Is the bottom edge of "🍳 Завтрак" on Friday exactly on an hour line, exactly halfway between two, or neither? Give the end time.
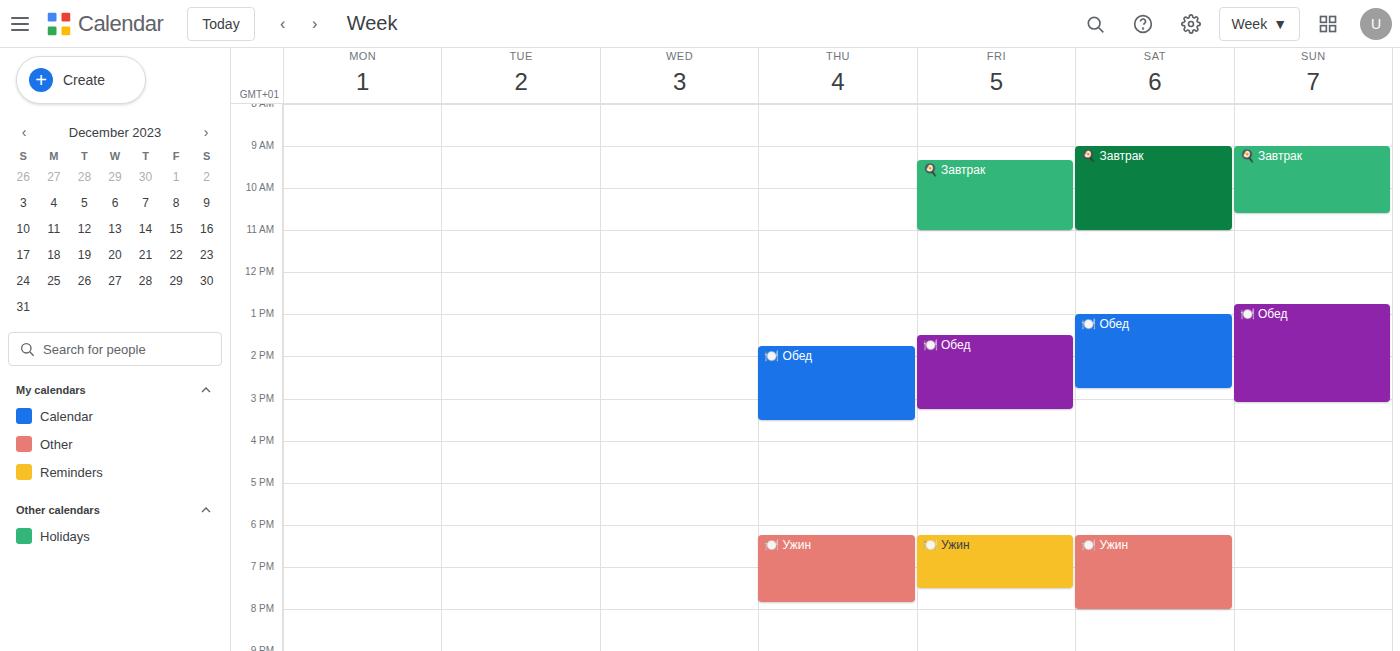
11:00 AM -- exactly on the 11 AM line.